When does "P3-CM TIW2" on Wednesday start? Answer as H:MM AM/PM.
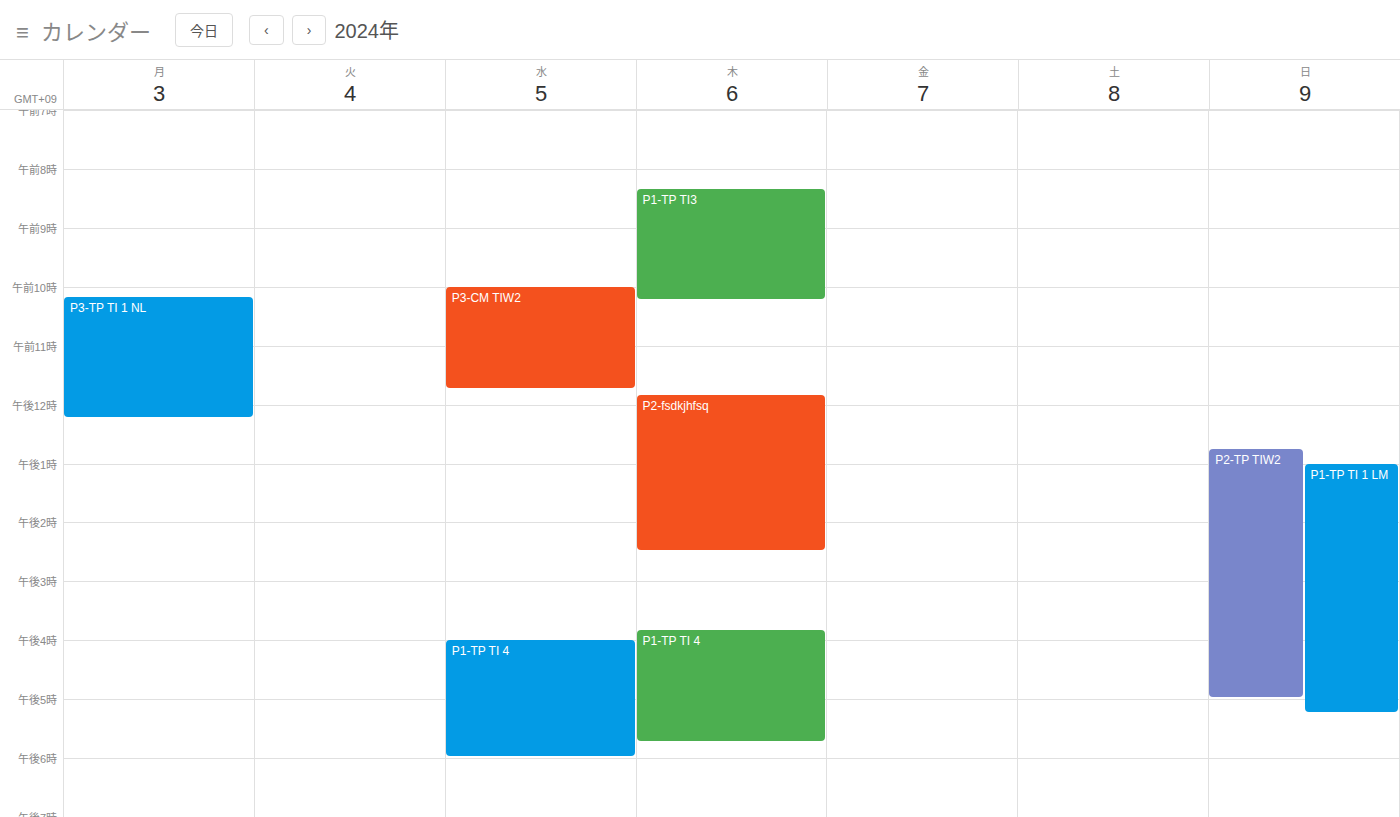
10:00 AM